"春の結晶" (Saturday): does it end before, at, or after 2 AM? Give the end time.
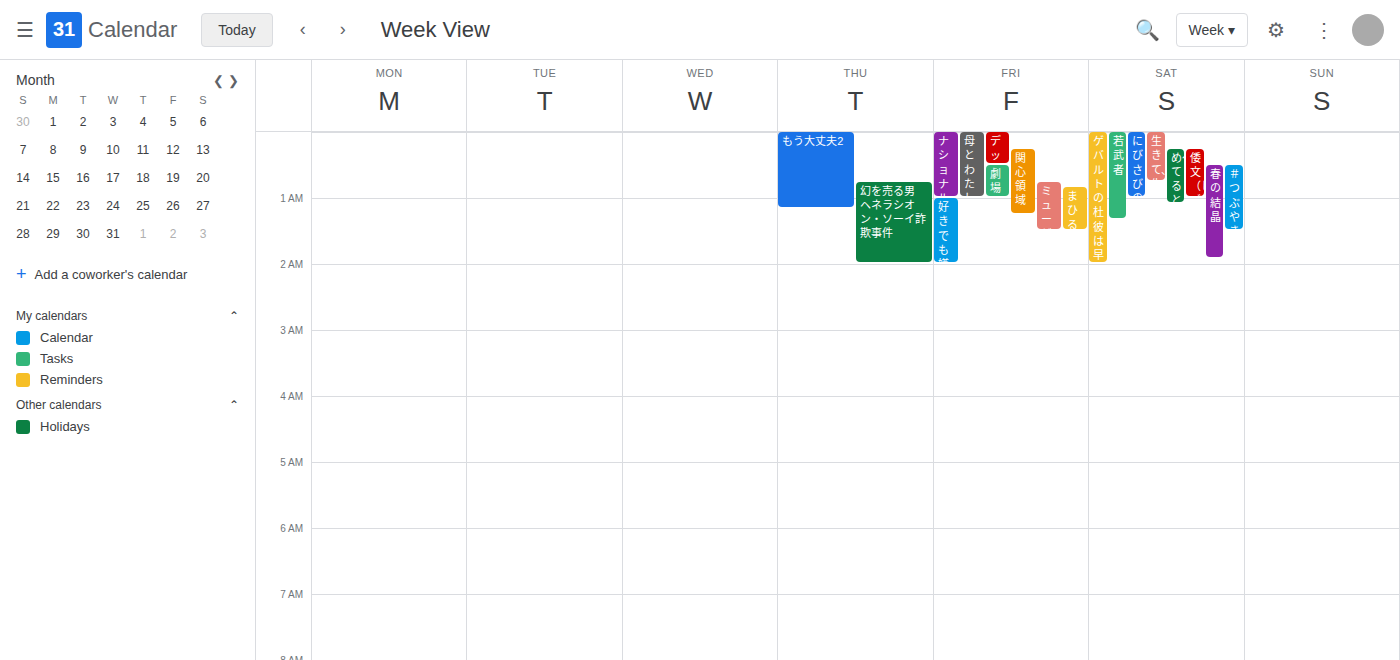
1:55 AM -- before 2 AM, 5 minutes above the 2 AM line.